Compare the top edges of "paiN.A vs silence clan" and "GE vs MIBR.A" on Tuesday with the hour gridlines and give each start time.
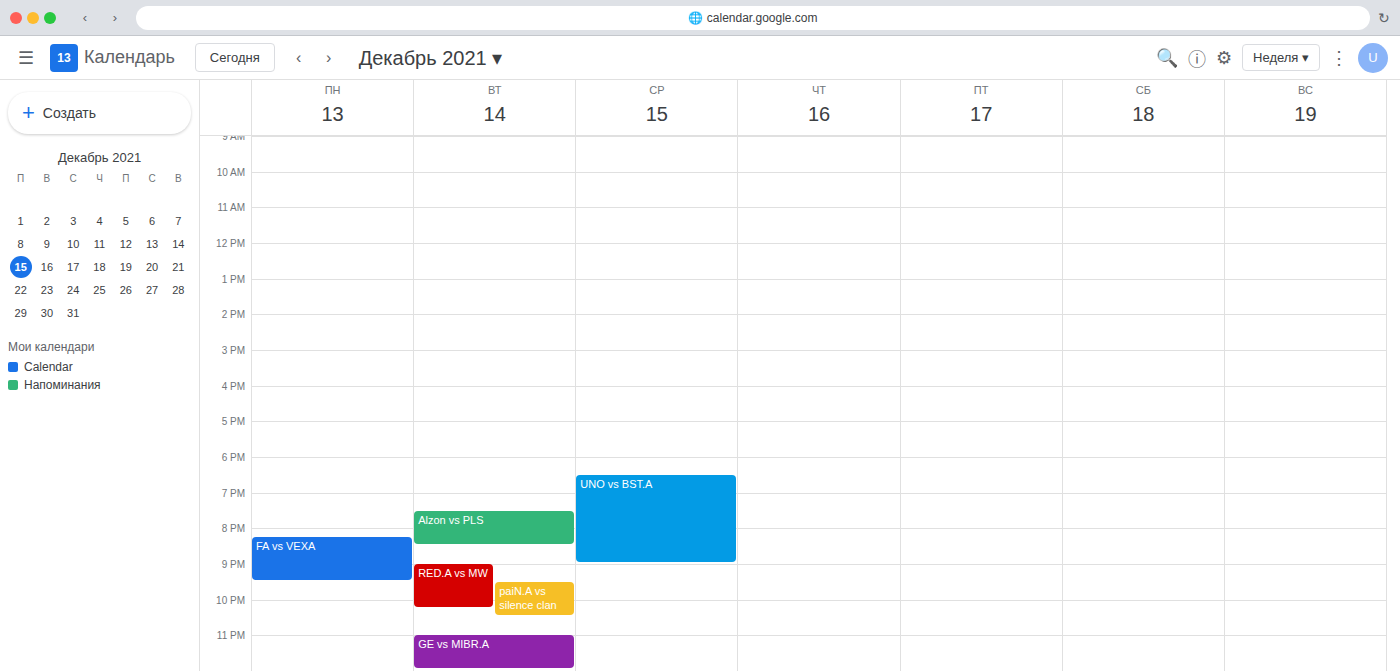
"paiN.A vs silence clan": 9:30 PM, halfway between the 9 PM and 10 PM lines. "GE vs MIBR.A": 11:00 PM, exactly on the 11 PM line.